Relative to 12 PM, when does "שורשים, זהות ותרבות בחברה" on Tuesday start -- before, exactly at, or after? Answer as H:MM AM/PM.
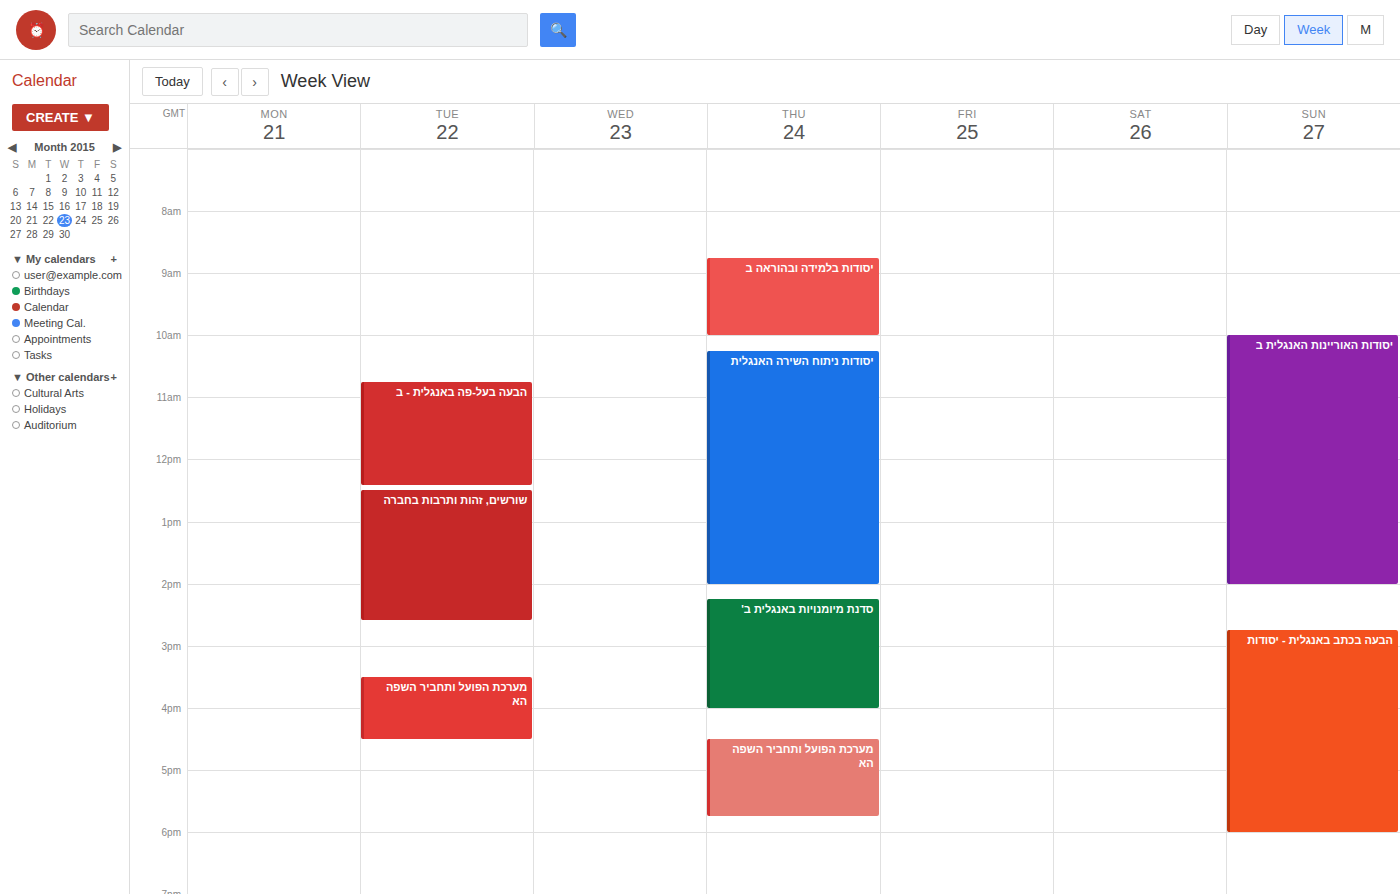
12:30 PM -- after 12 PM, 30 minutes below the 12 PM line.